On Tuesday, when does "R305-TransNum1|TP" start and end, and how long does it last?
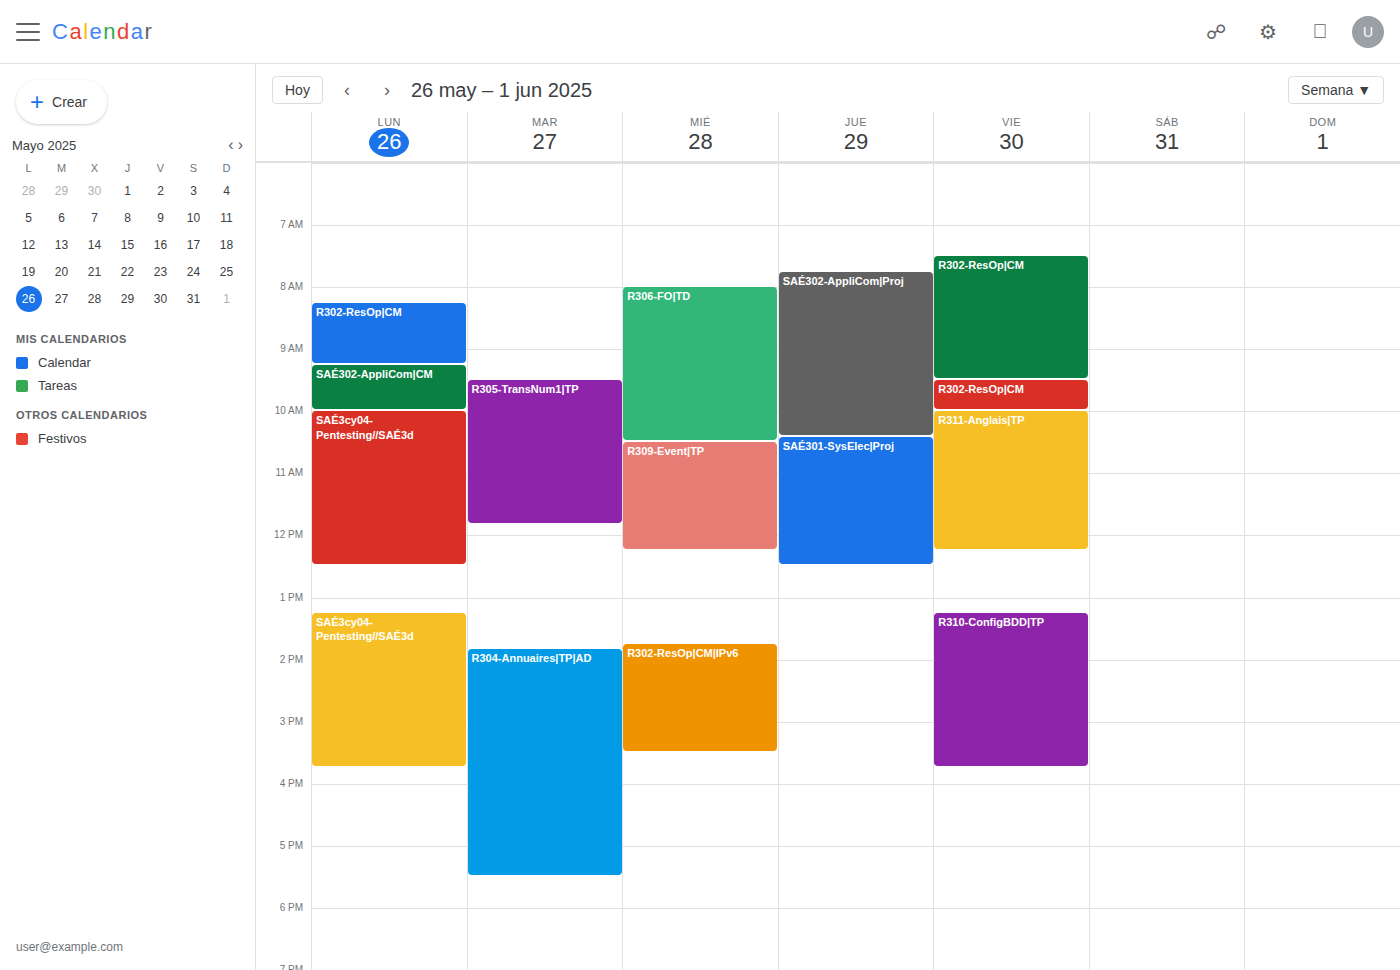
09:30 to 11:50, 2 hours 20 minutes